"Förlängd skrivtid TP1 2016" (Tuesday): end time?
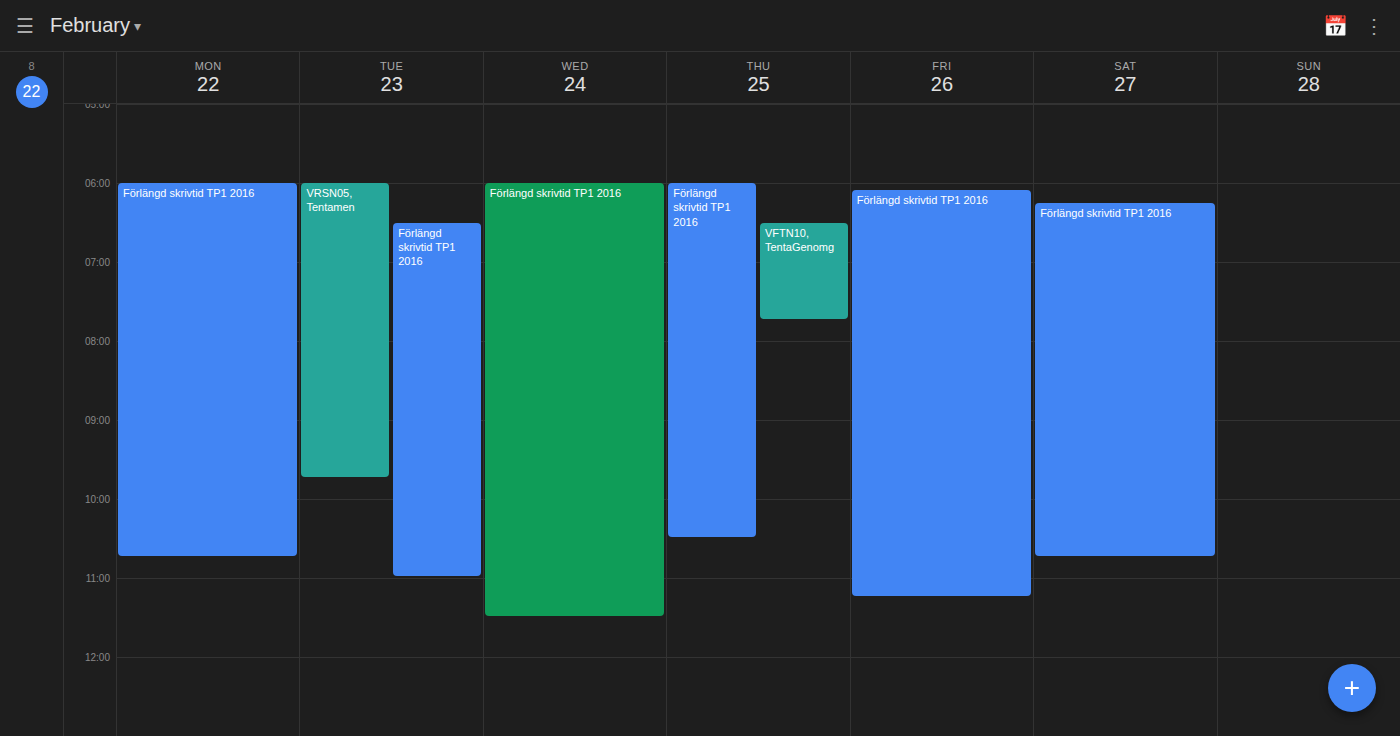
11:00 AM